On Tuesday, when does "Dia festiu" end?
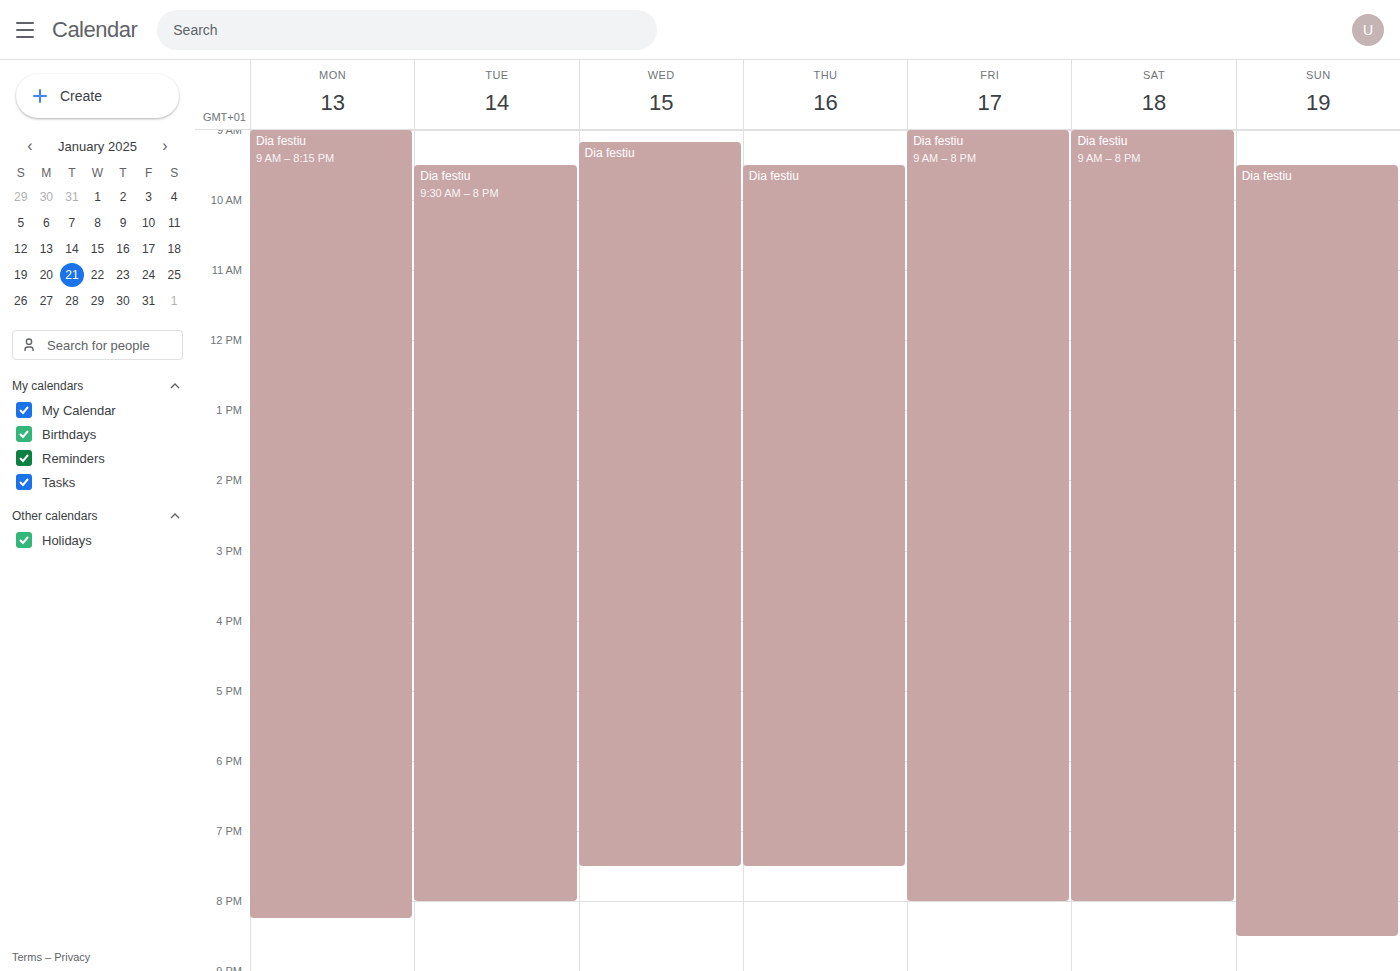
8:00 PM